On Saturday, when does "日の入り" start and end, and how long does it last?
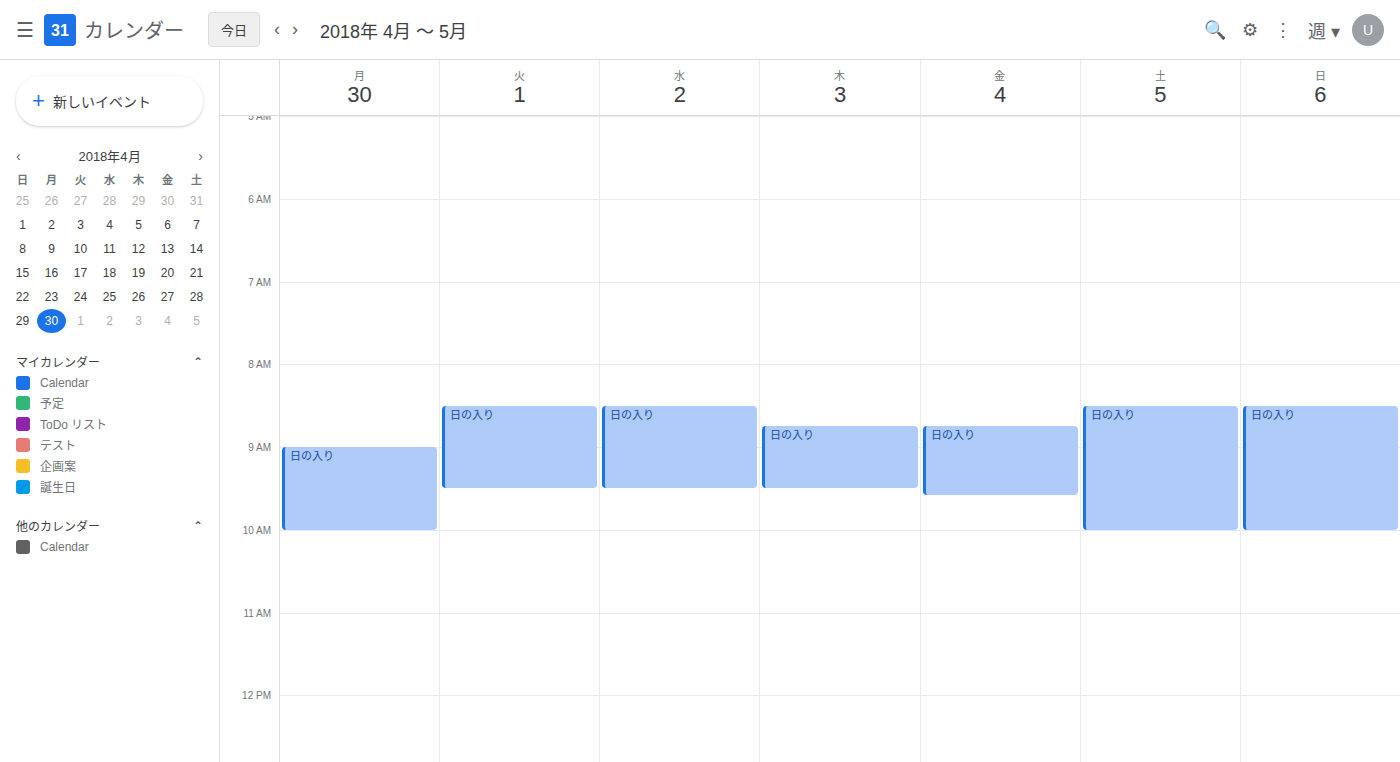
8:30 AM to 10:00 AM, 1 hour 30 minutes